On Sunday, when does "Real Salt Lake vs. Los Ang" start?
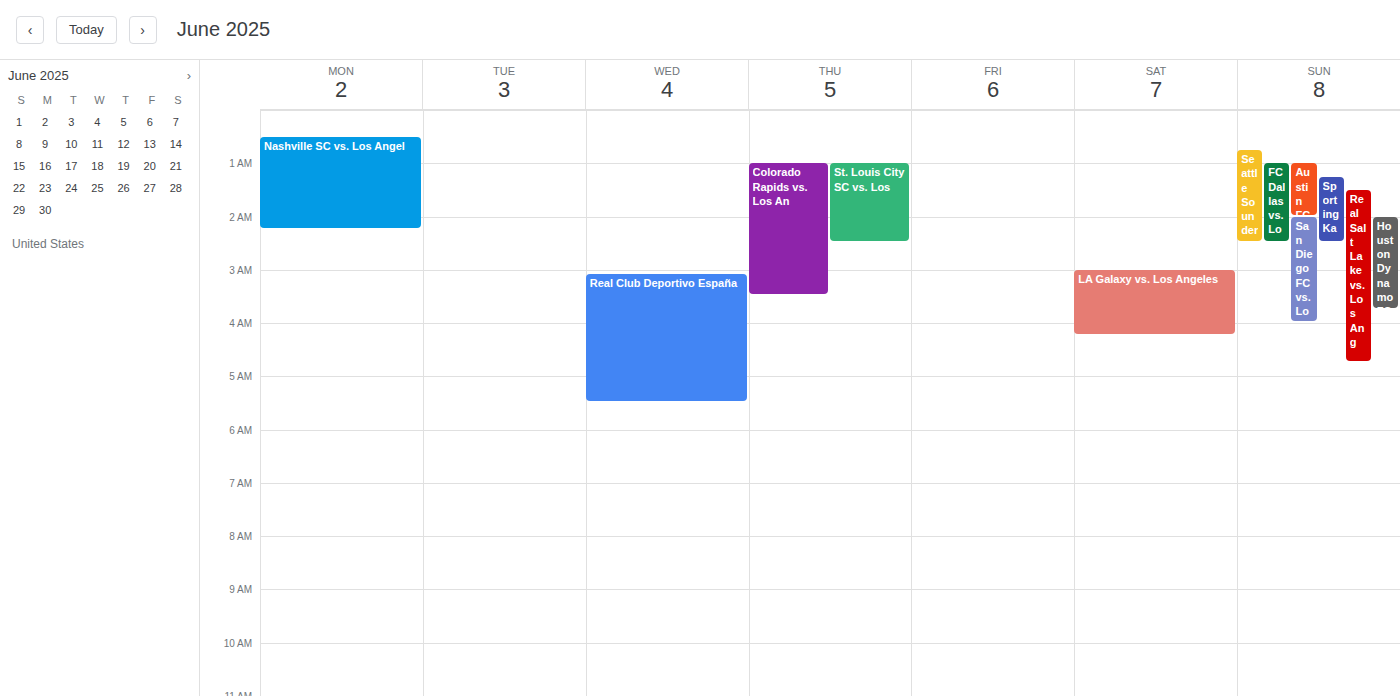
1:30 AM